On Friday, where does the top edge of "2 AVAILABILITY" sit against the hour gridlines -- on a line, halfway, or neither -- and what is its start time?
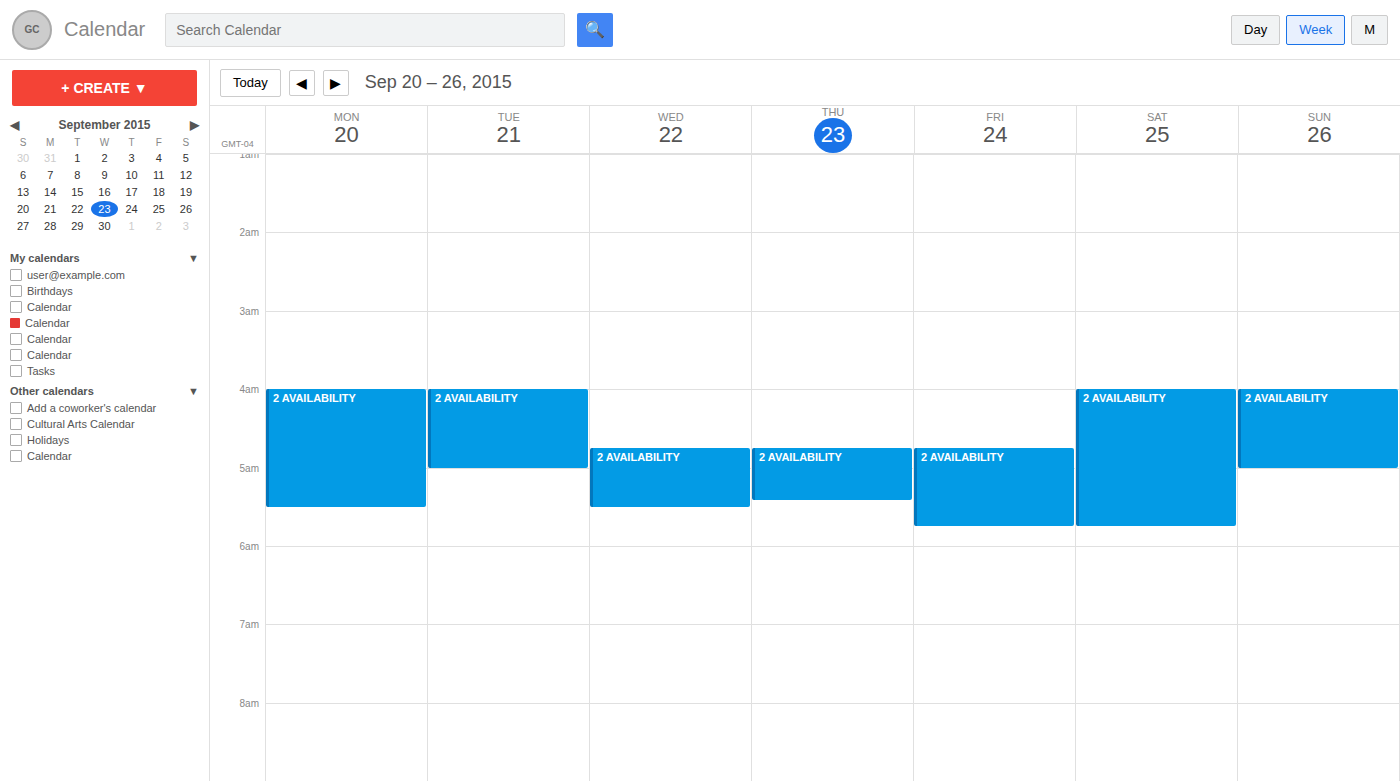
4:45 AM -- neither: three quarters of the way from the 4 AM line to the 5 AM line.